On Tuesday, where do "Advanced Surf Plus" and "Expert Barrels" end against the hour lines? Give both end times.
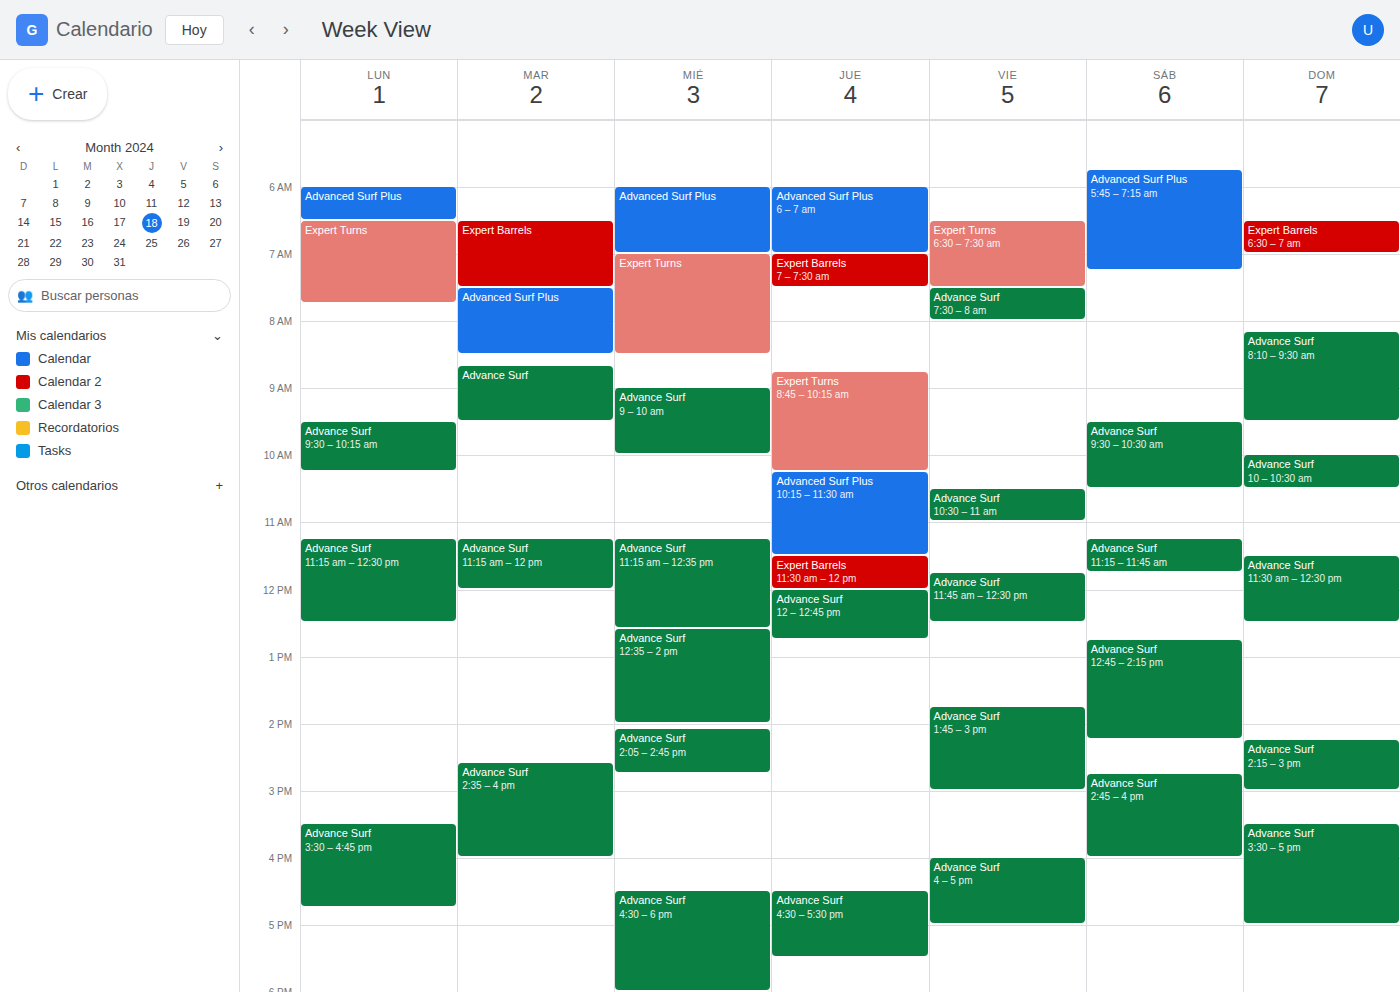
"Advanced Surf Plus": 08:30, halfway between the 08:00 and 09:00 lines. "Expert Barrels": 07:30, halfway between the 07:00 and 08:00 lines.